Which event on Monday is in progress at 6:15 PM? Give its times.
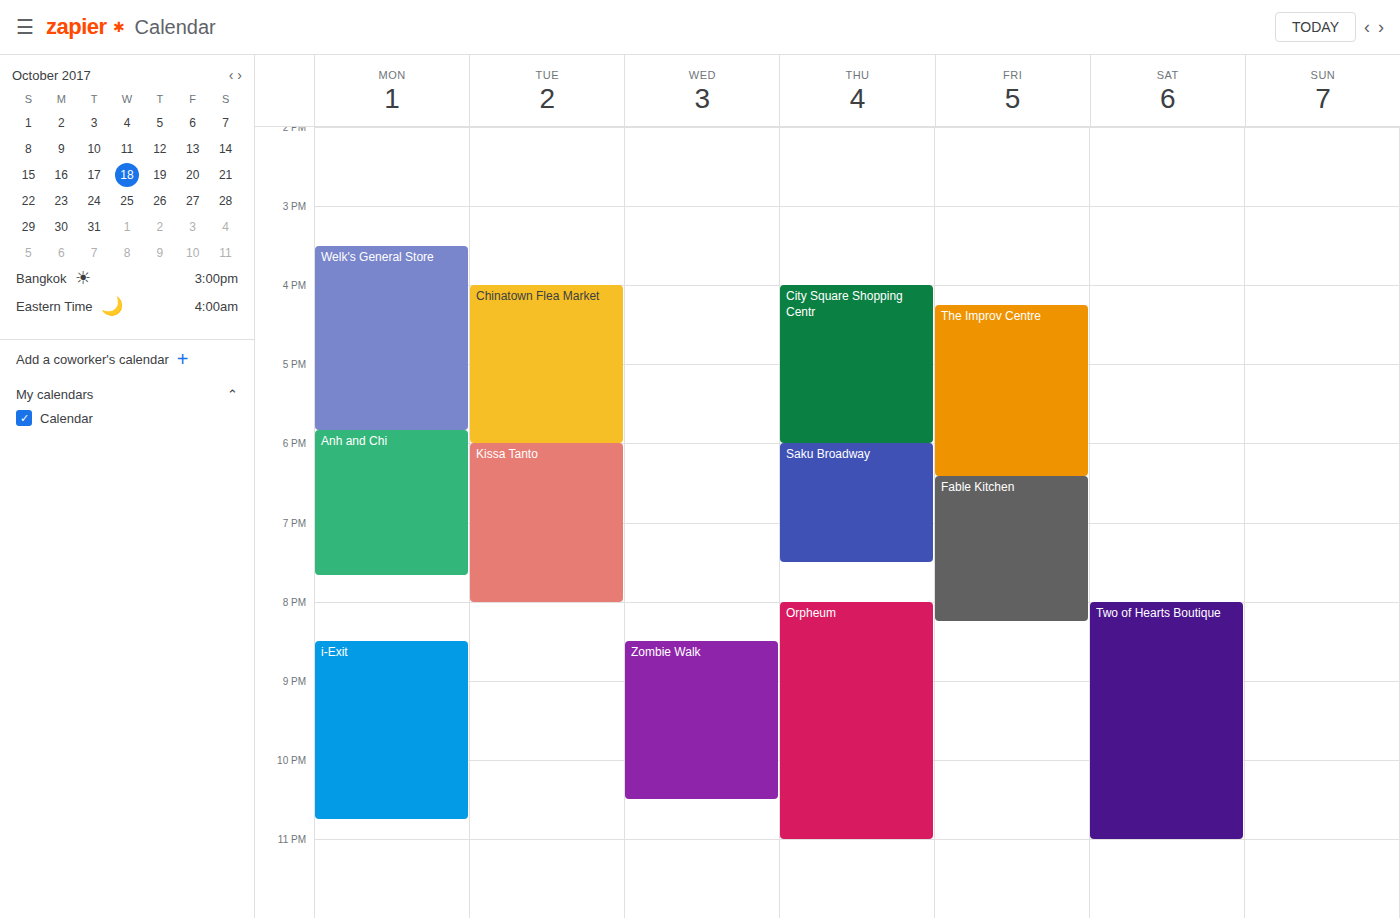
"Anh and Chi", 5:50 PM to 7:40 PM